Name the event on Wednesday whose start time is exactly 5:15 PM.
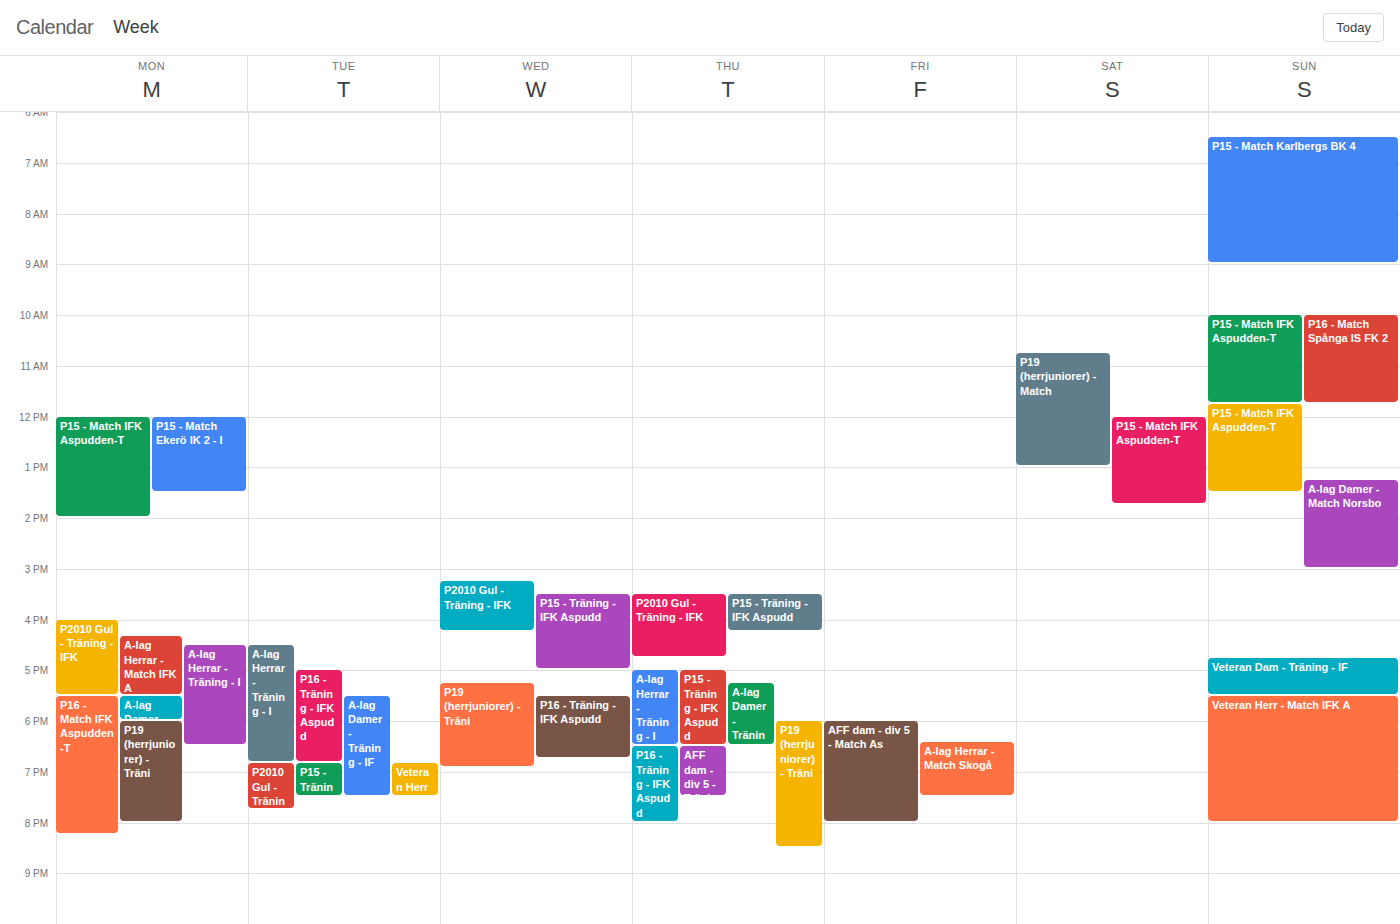
"P19 (herrjuniorer) - Träni"